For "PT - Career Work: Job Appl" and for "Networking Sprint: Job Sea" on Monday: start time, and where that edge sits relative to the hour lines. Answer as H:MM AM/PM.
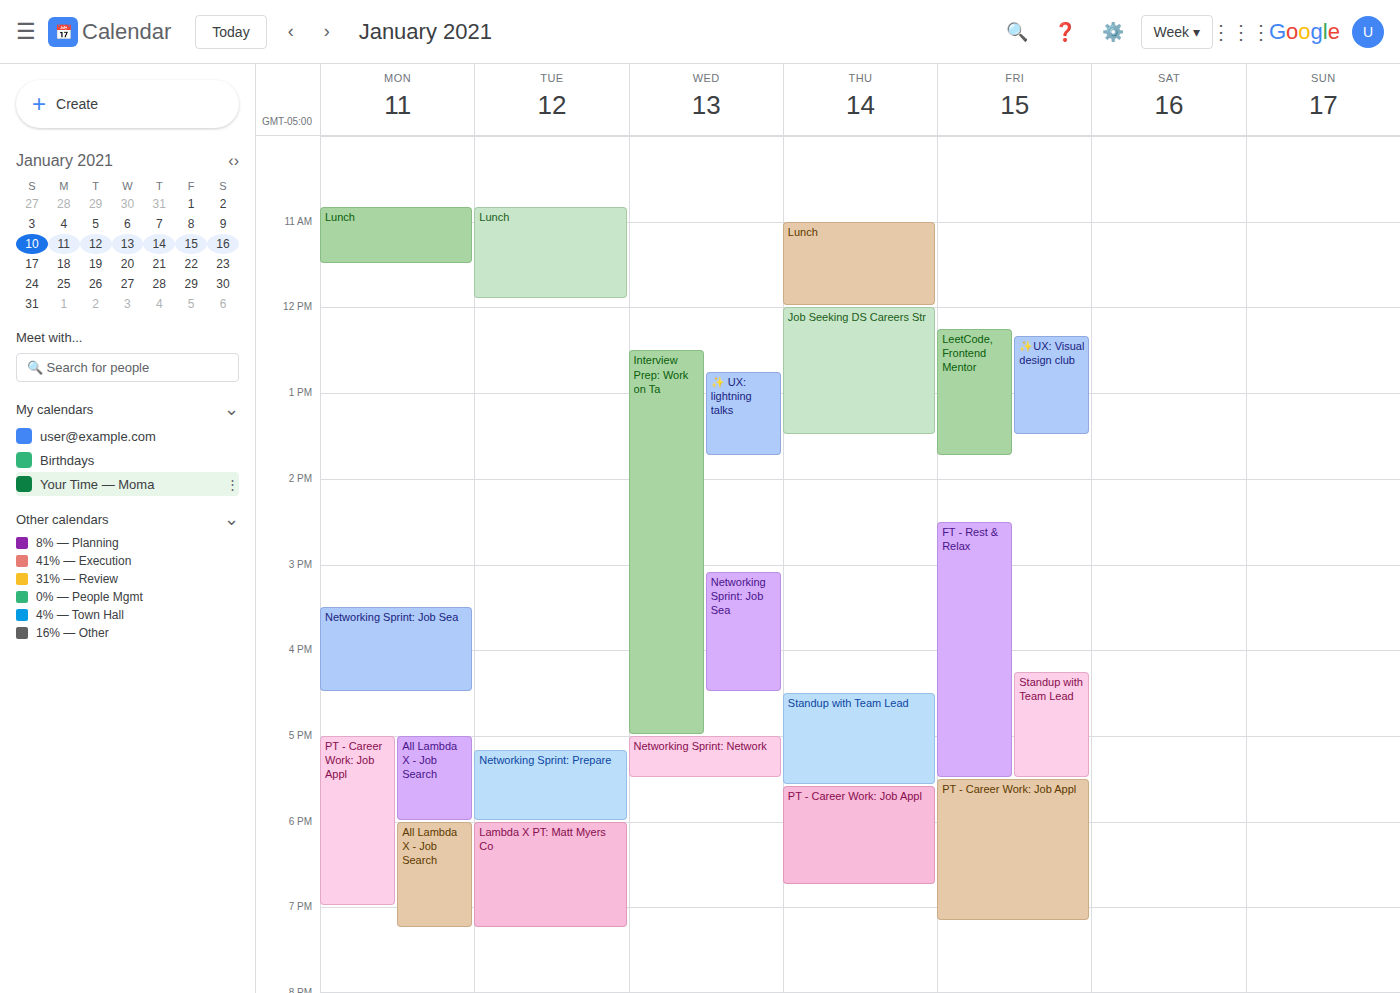
"PT - Career Work: Job Appl": 5:00 PM, exactly on the 5 PM line. "Networking Sprint: Job Sea": 3:30 PM, halfway between the 3 PM and 4 PM lines.